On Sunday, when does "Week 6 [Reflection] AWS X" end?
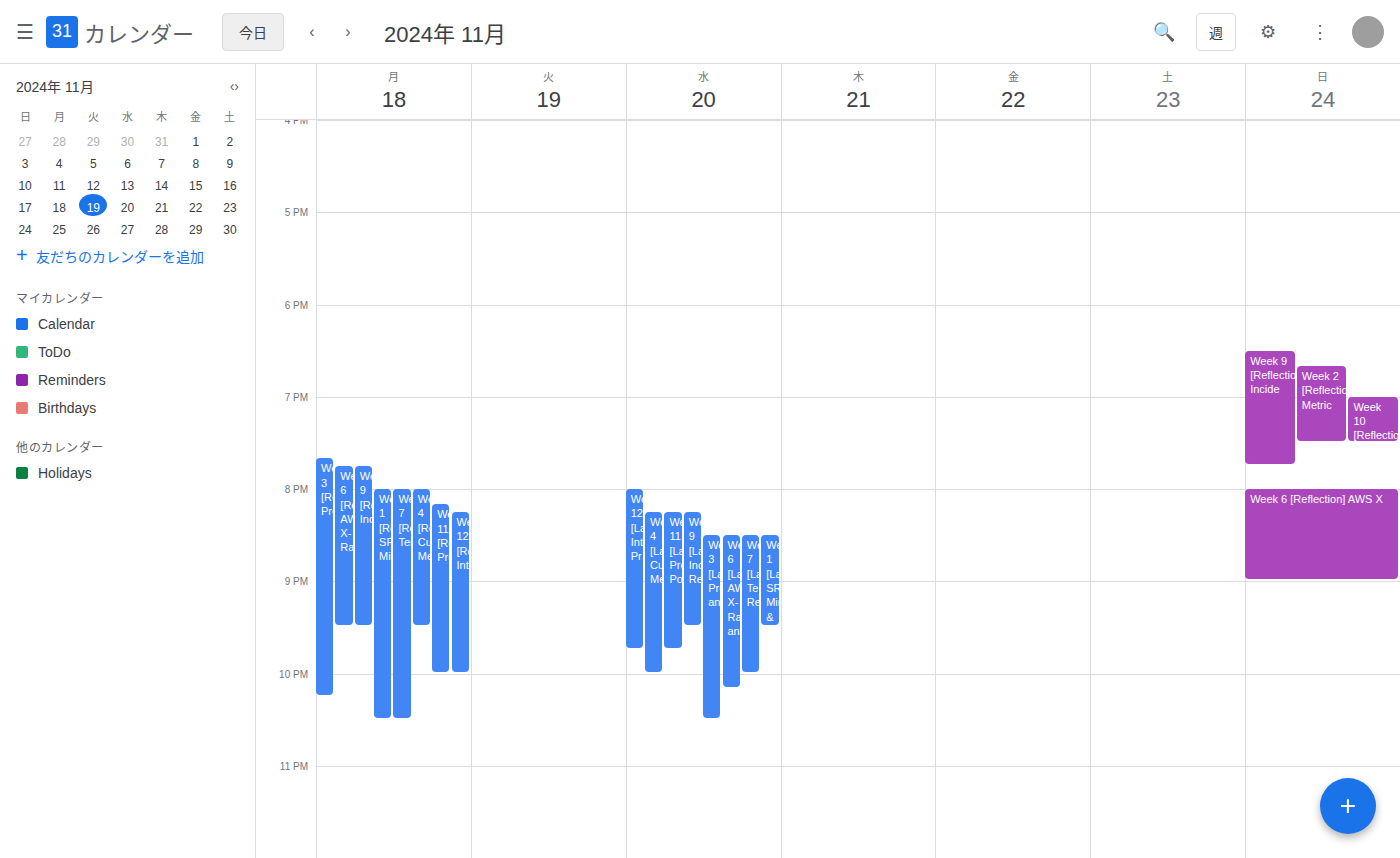
9:00 PM